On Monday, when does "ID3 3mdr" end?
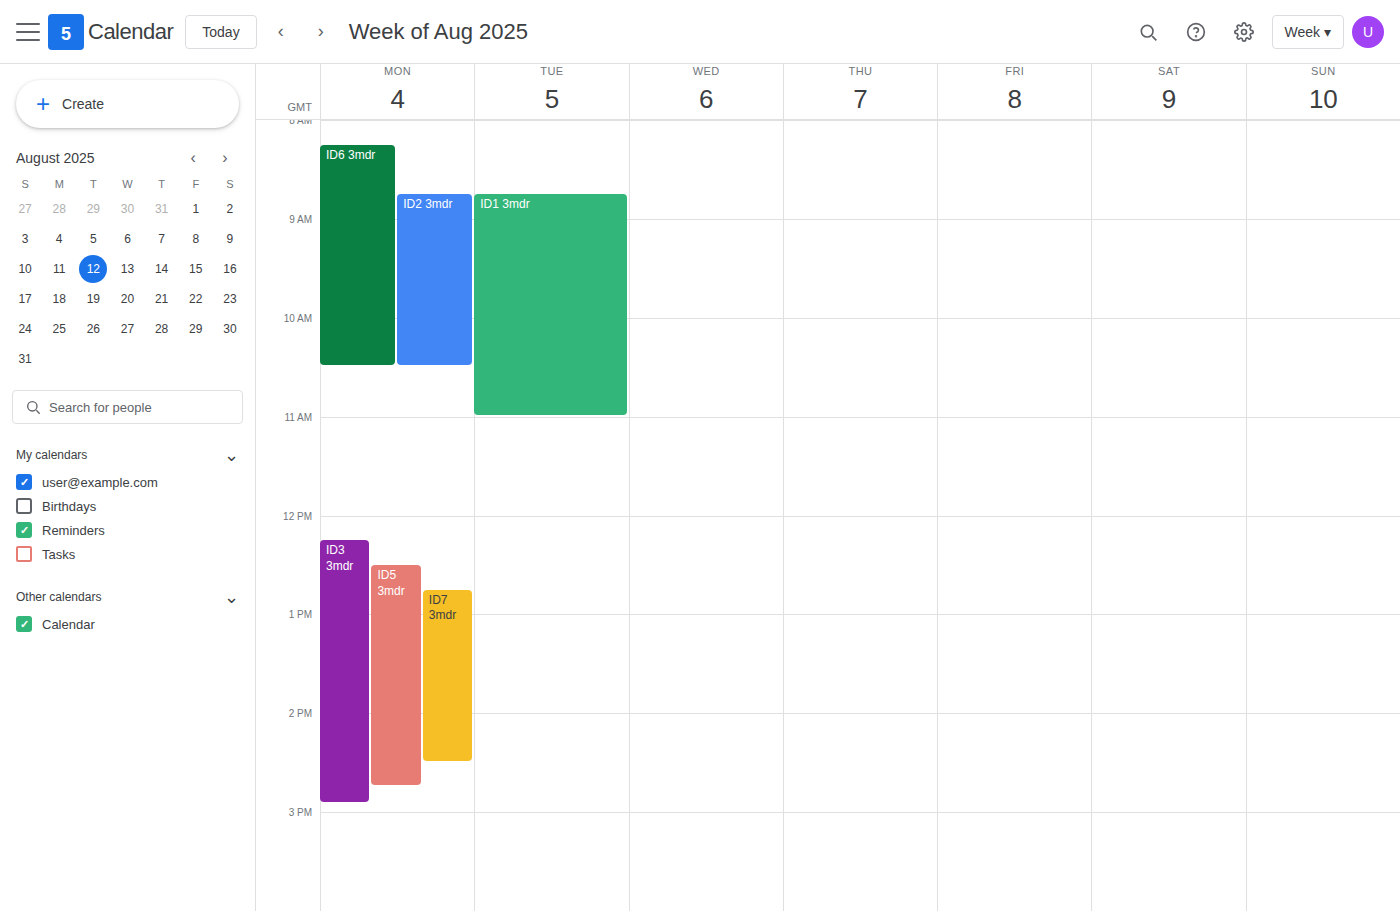
2:55 PM